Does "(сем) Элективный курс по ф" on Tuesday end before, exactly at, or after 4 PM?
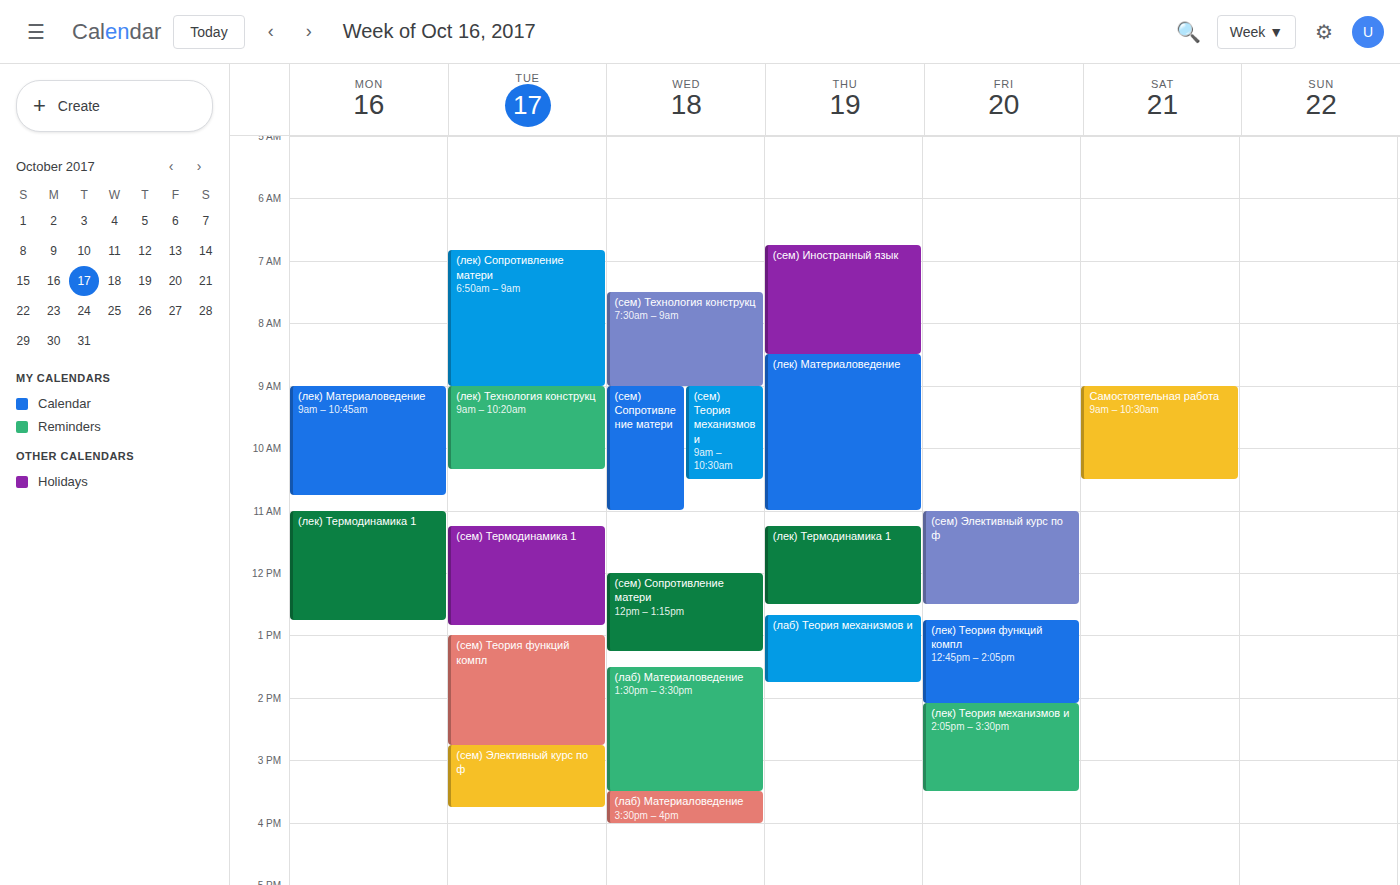
3:45 PM -- before 4 PM, 15 minutes above the 4 PM line.